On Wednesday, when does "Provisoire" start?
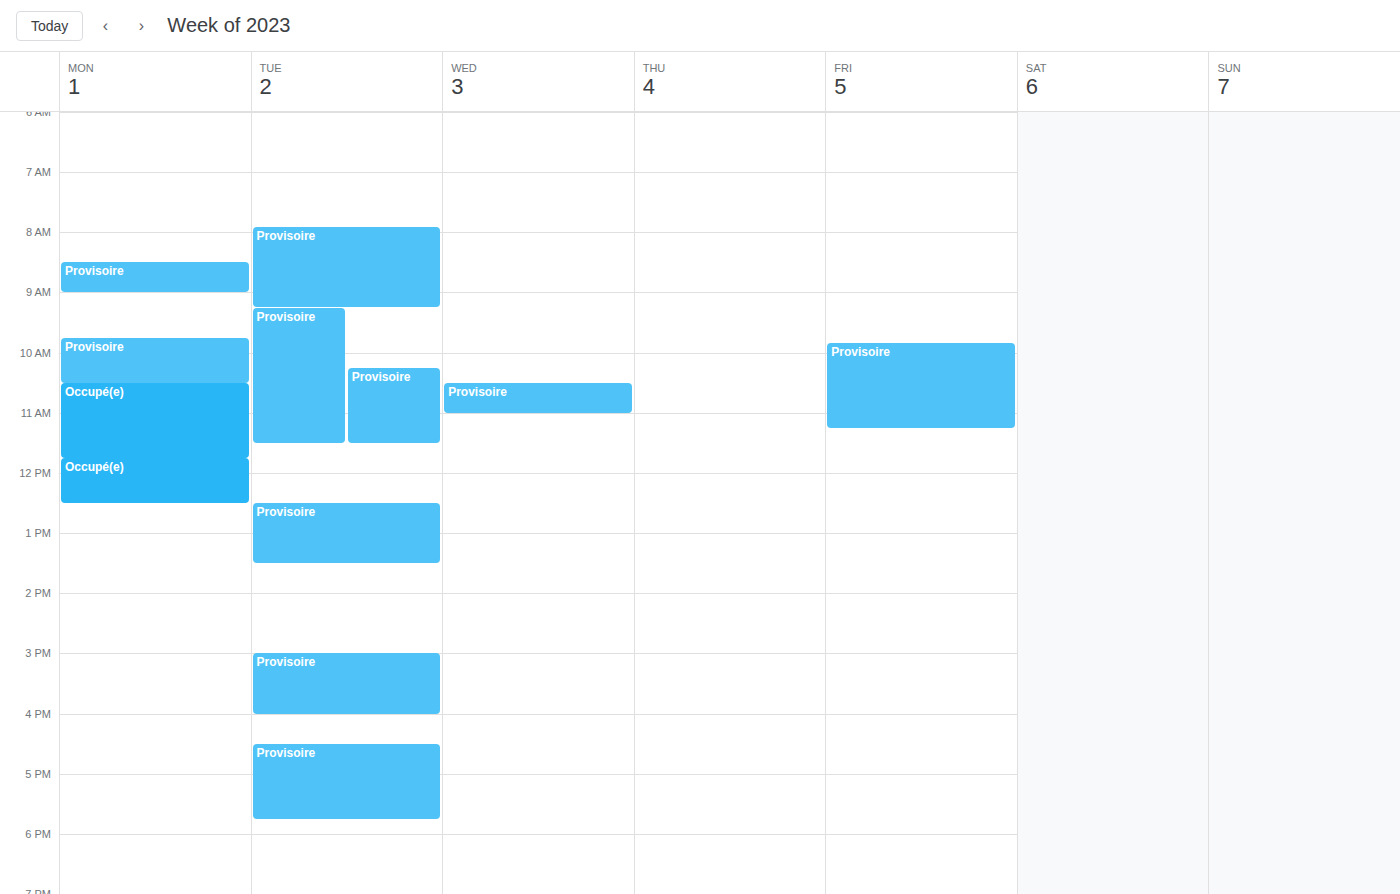
10:30 AM